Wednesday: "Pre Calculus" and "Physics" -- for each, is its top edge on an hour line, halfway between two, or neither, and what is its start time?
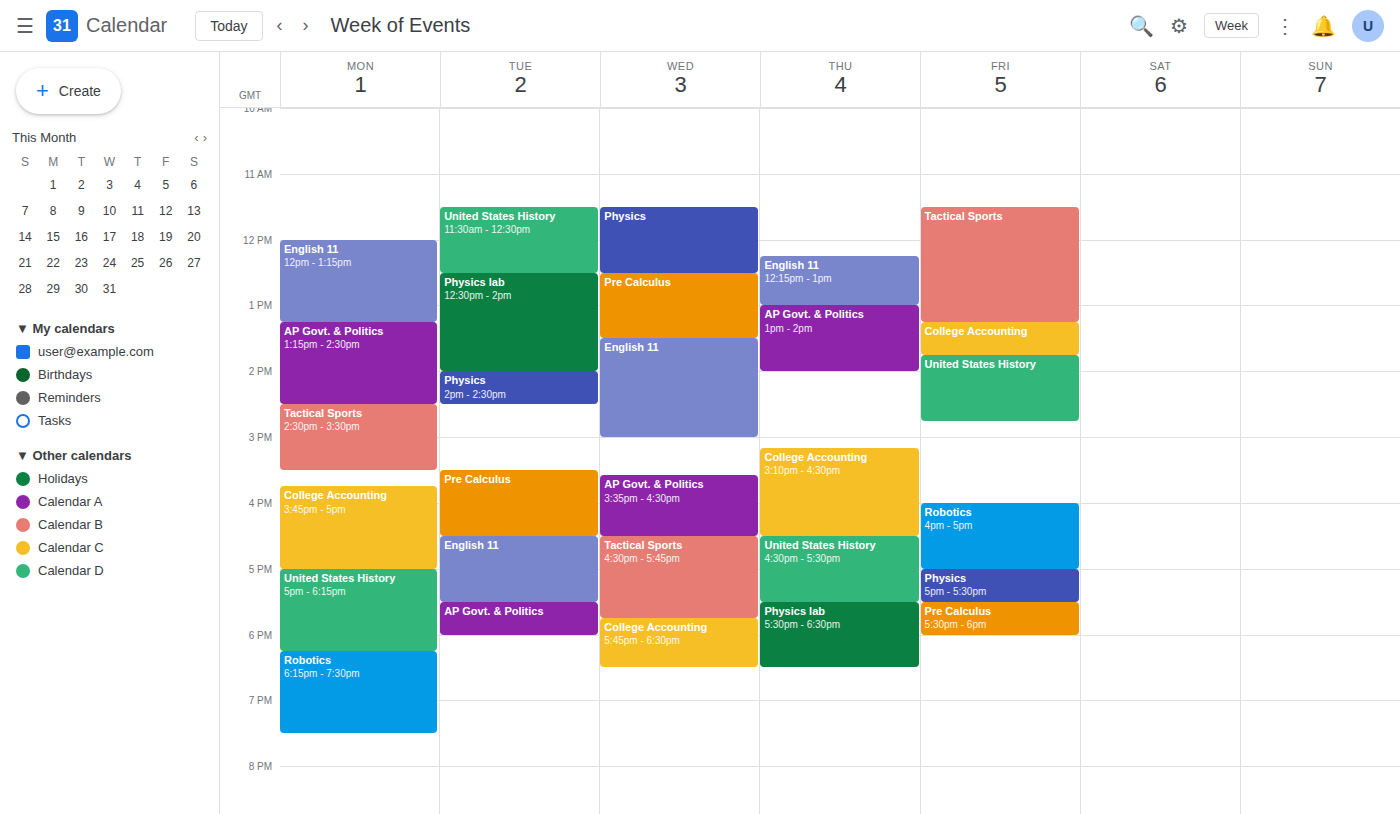
"Pre Calculus": 12:30 PM, halfway between the 12 PM and 1 PM lines. "Physics": 11:30 AM, halfway between the 11 AM and 12 PM lines.